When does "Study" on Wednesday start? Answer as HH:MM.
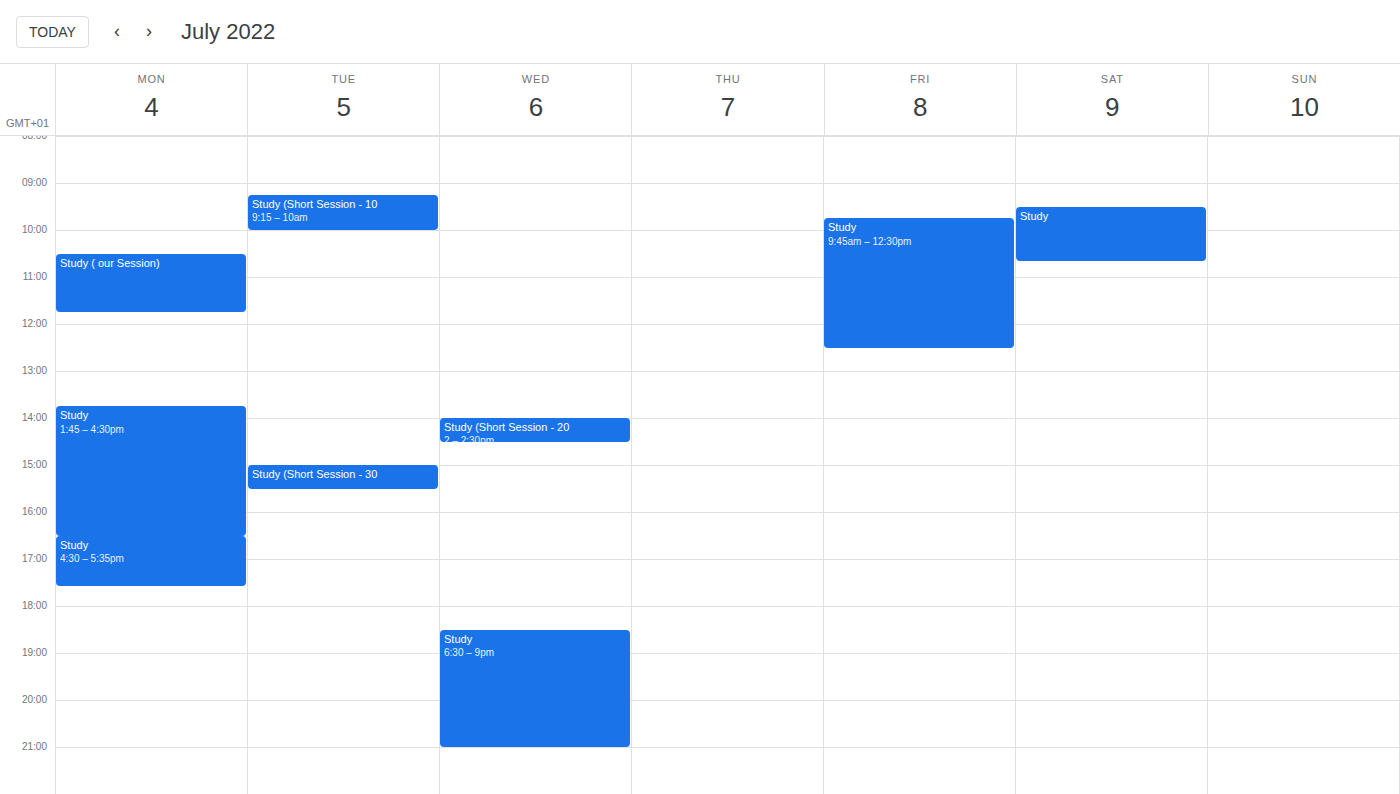
18:30